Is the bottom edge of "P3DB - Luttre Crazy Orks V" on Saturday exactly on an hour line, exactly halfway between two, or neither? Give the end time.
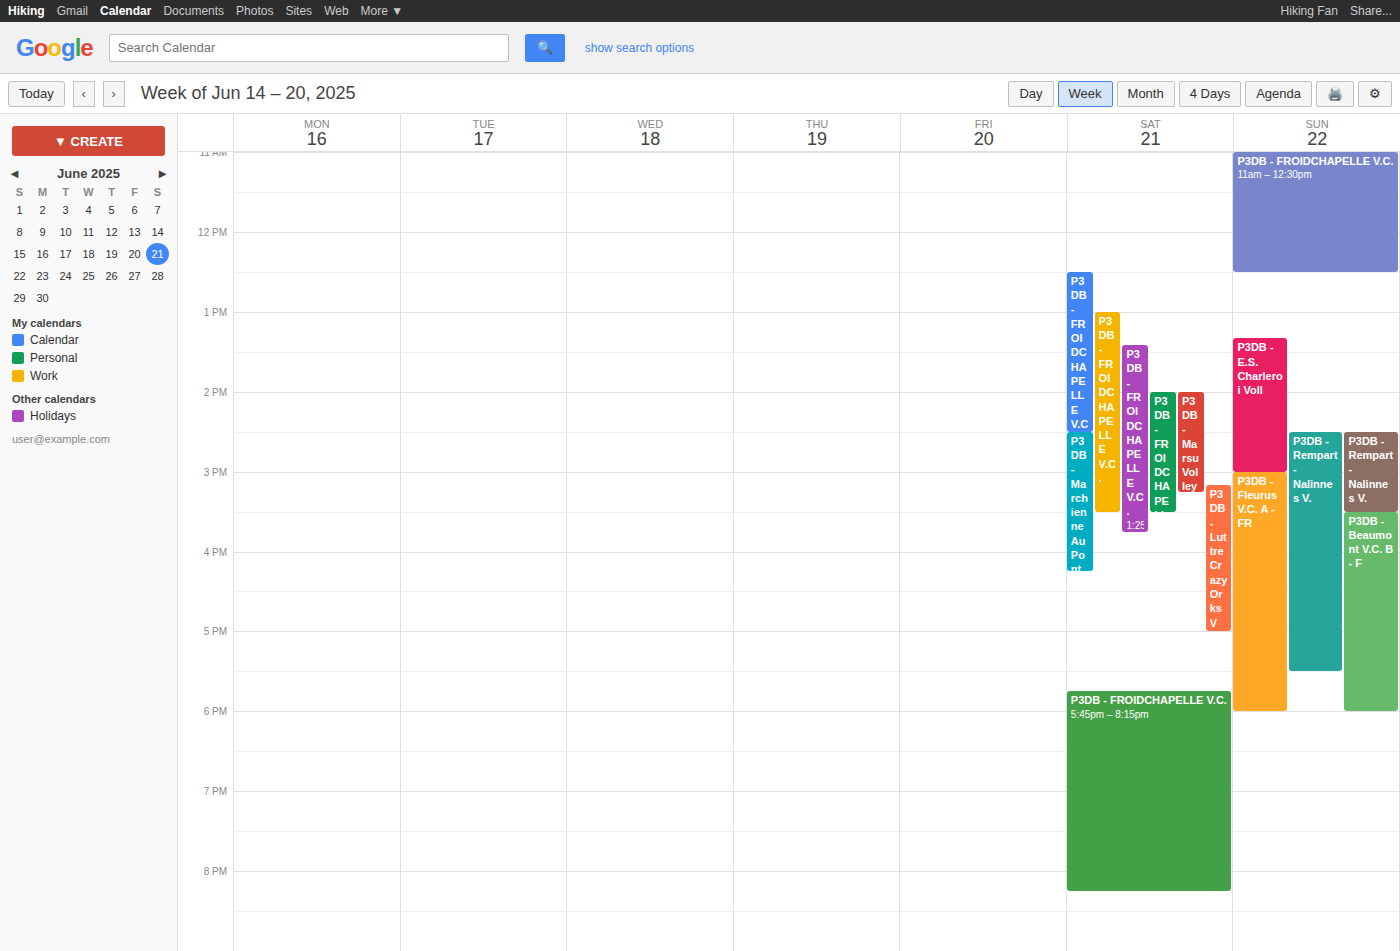
5:00 PM -- exactly on the 5 PM line.